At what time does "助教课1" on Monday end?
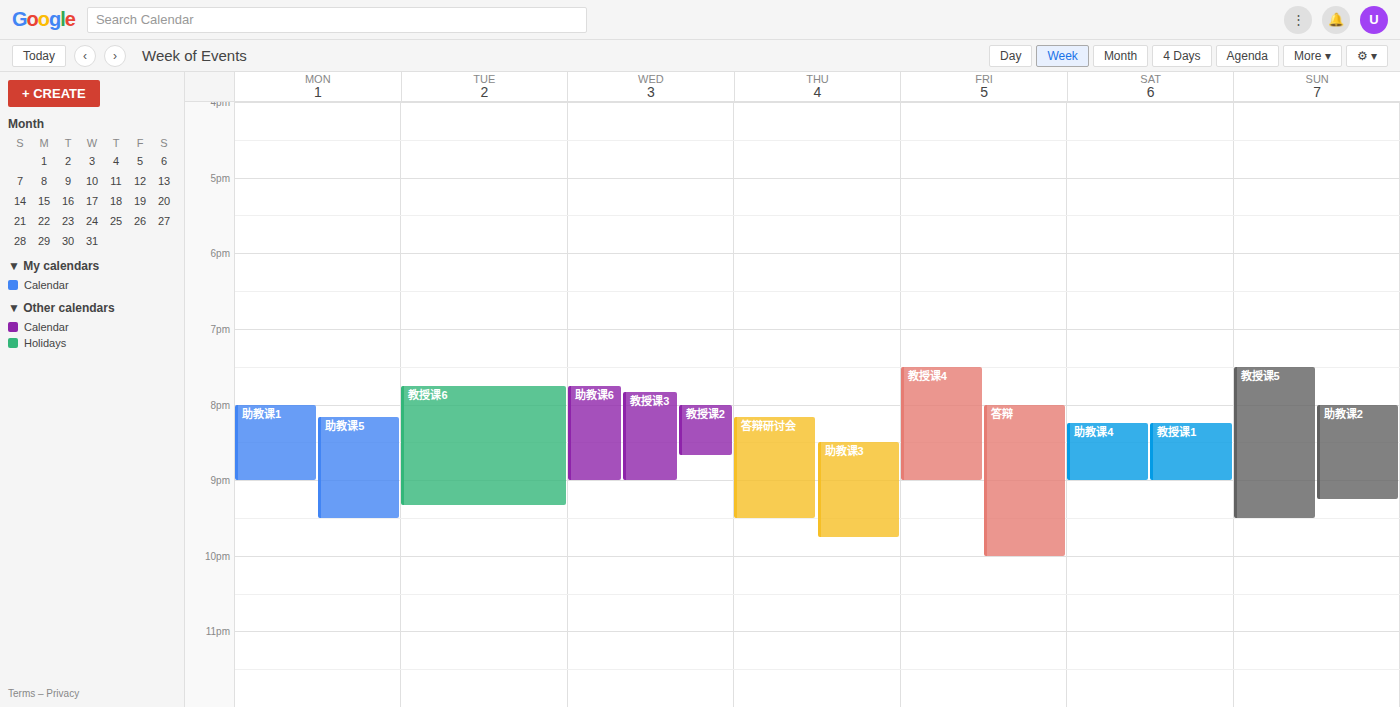
21:00